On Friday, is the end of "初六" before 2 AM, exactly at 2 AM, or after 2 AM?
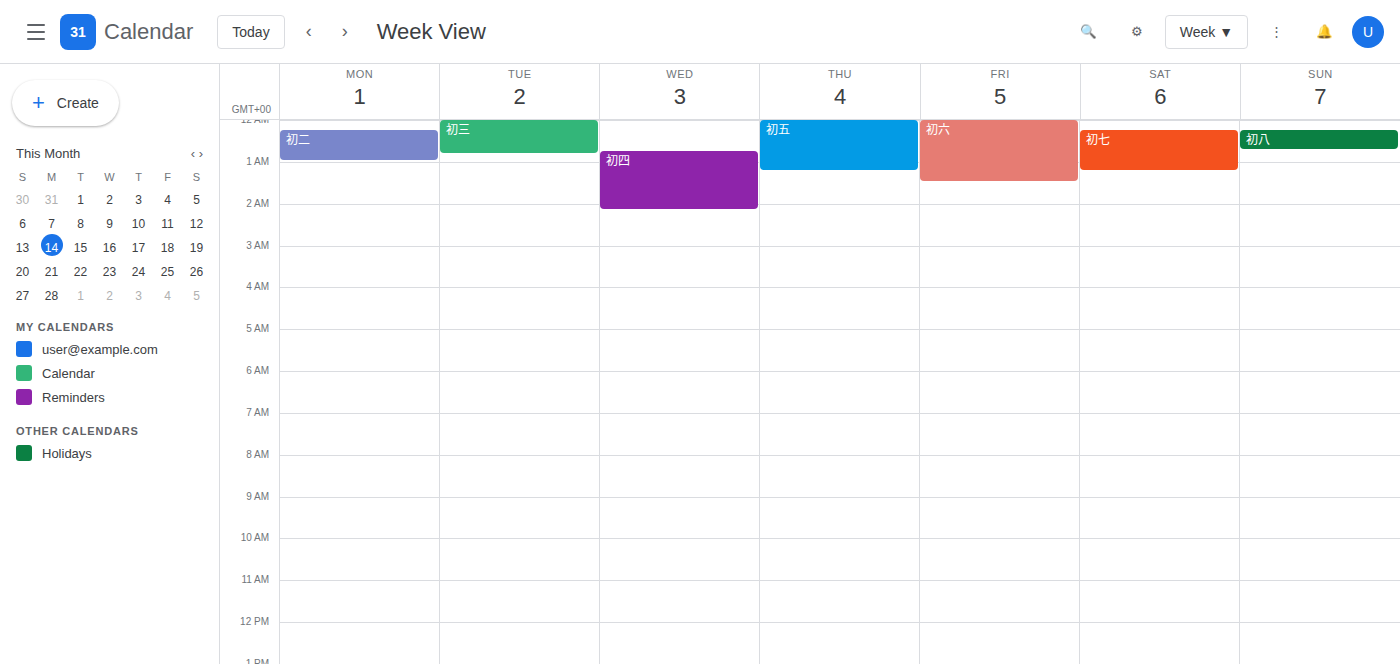
1:30 AM -- before 2 AM, 30 minutes above the 2 AM line.